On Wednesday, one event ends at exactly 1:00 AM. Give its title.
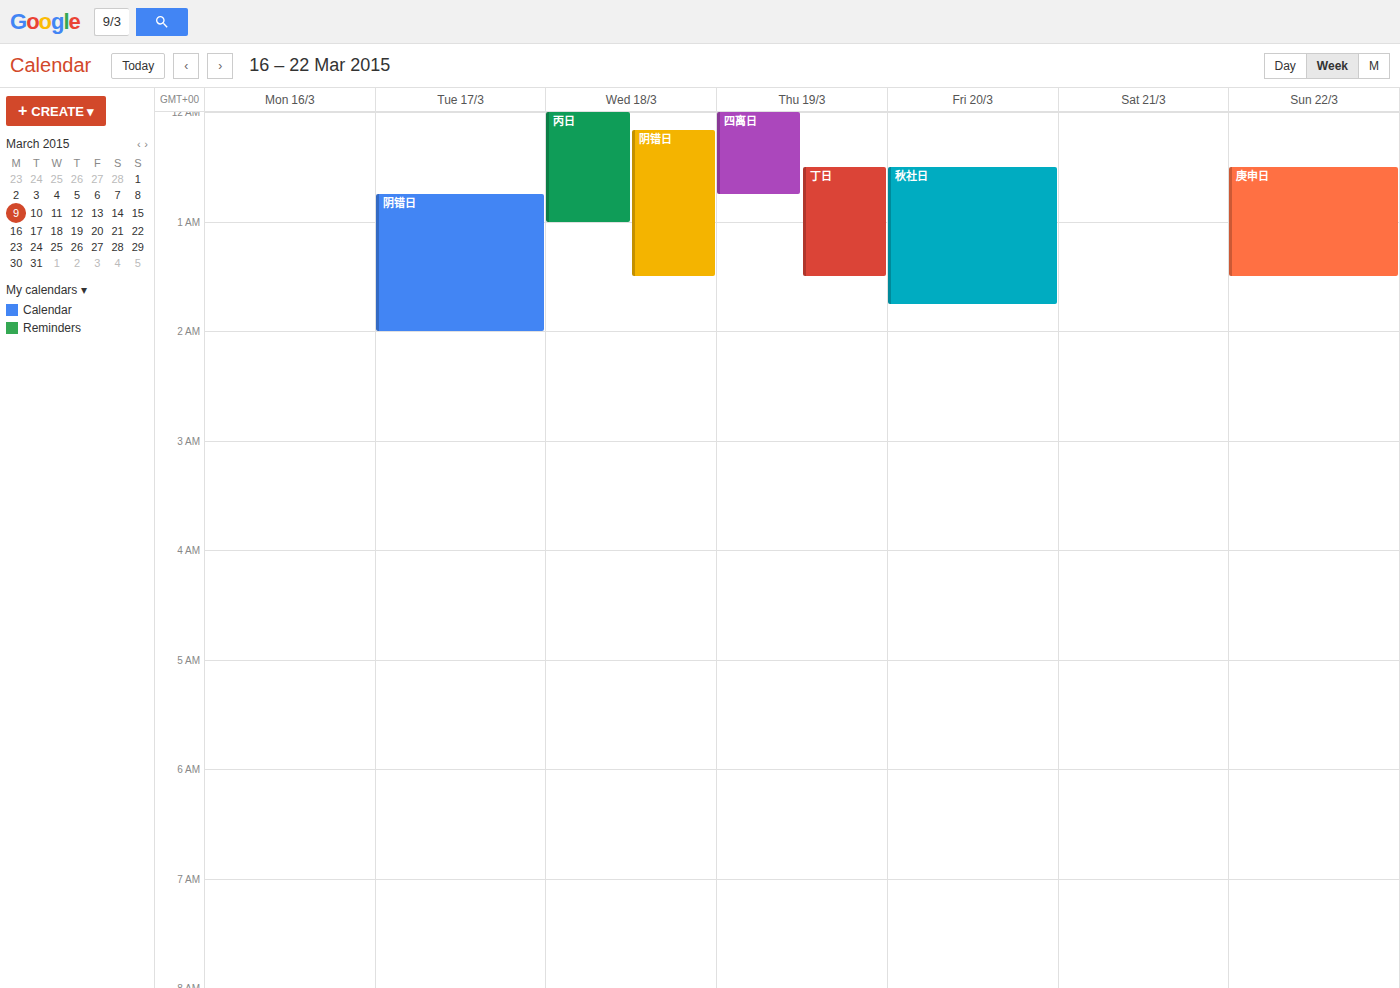
"丙日"